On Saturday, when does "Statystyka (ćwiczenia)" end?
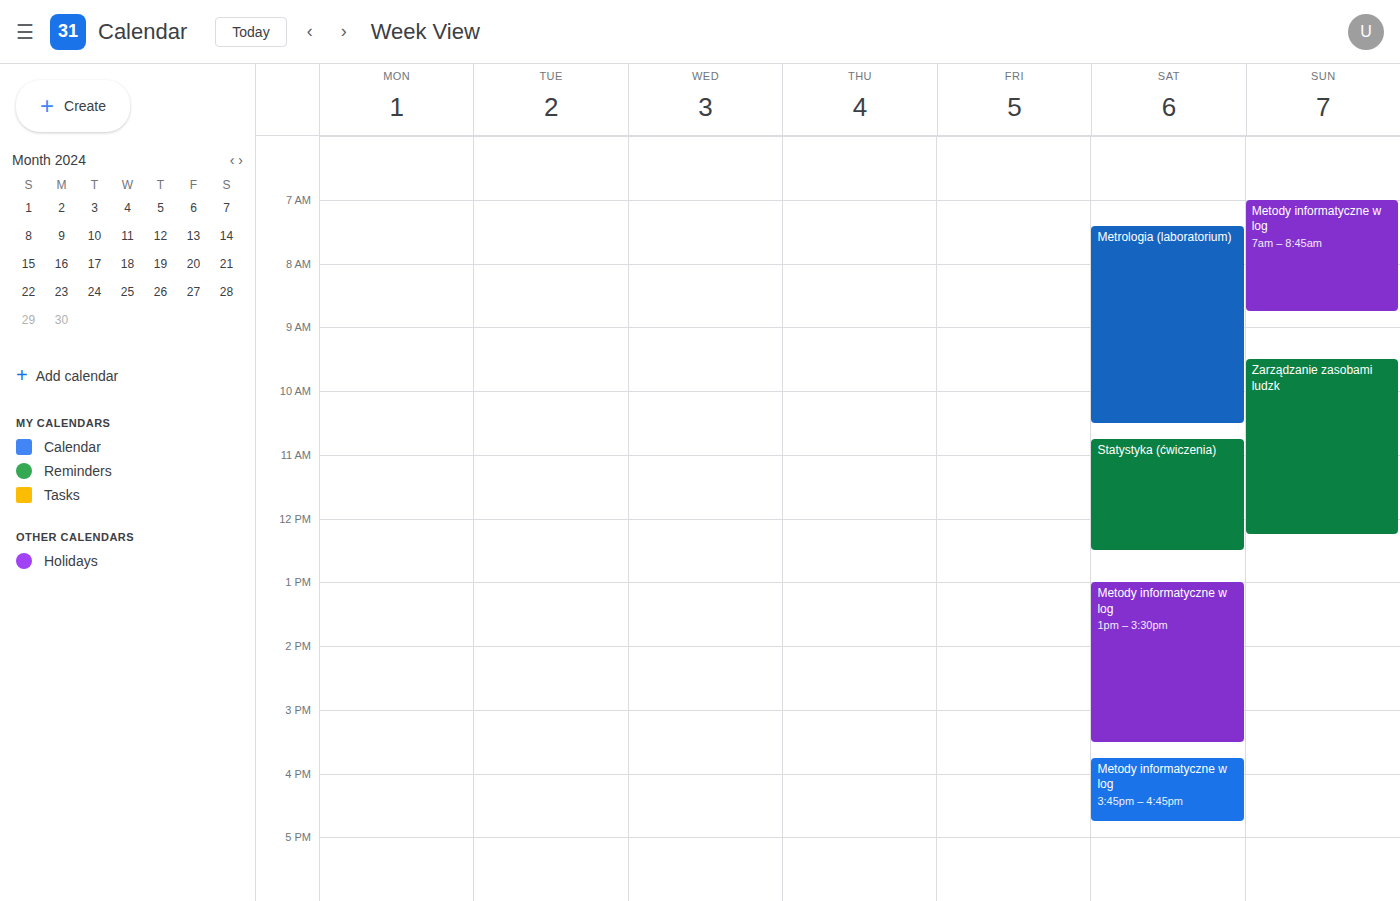
12:30 PM